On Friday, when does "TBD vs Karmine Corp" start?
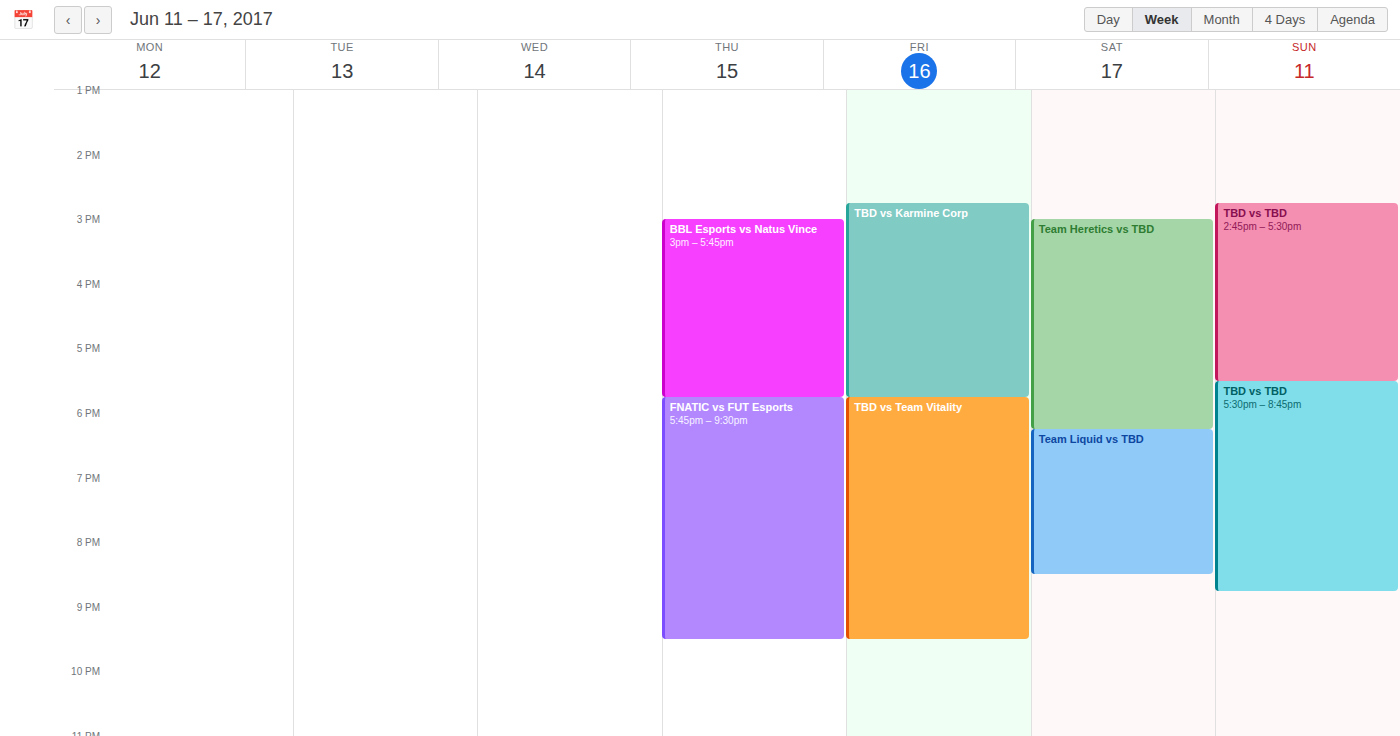
2:45 PM